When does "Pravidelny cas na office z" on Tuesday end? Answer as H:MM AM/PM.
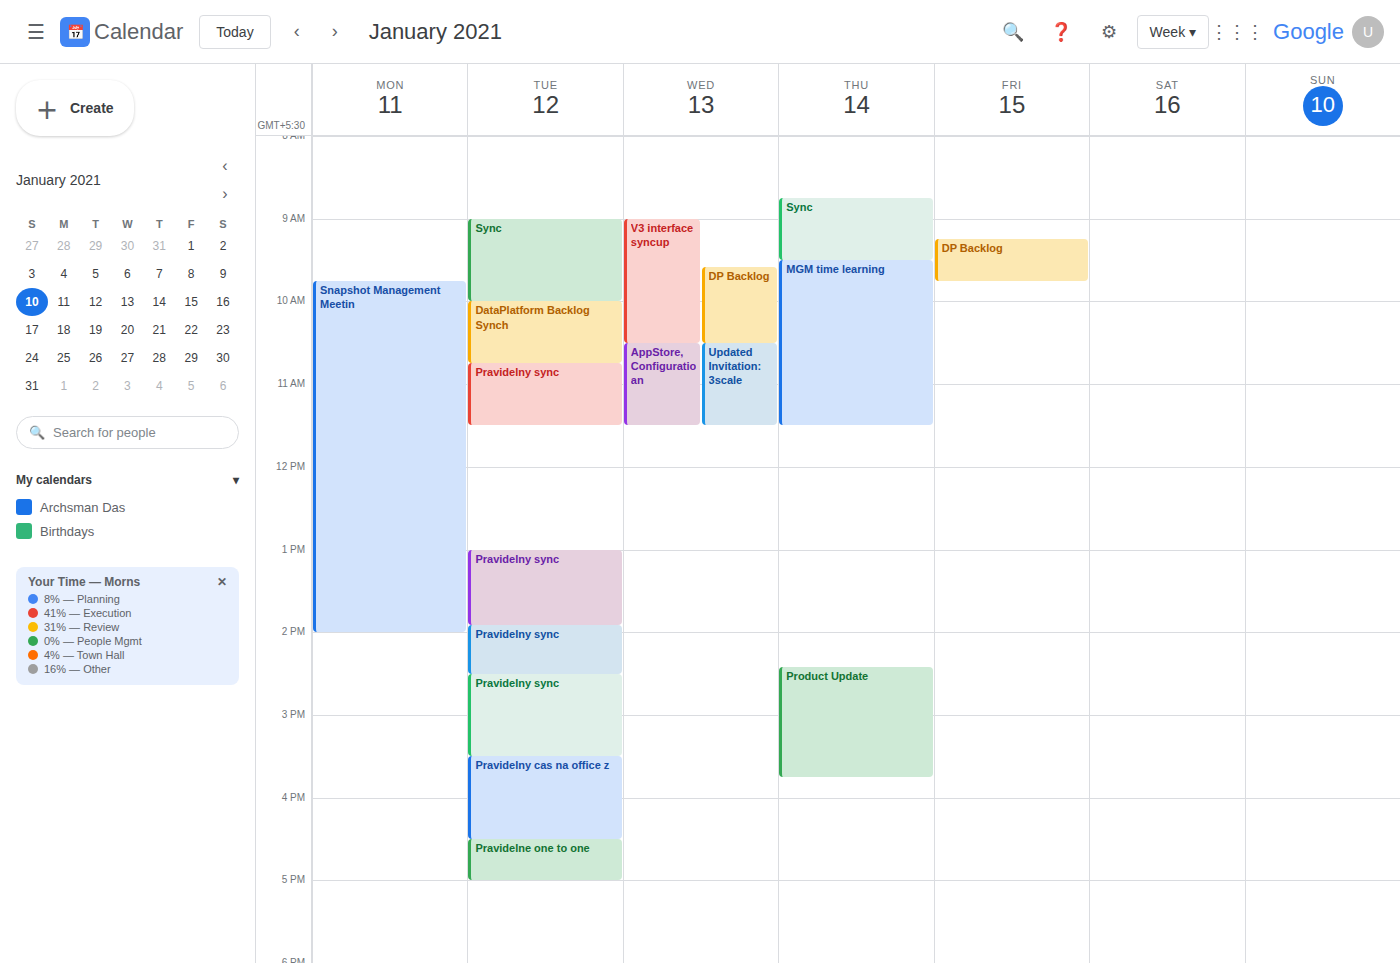
4:30 PM